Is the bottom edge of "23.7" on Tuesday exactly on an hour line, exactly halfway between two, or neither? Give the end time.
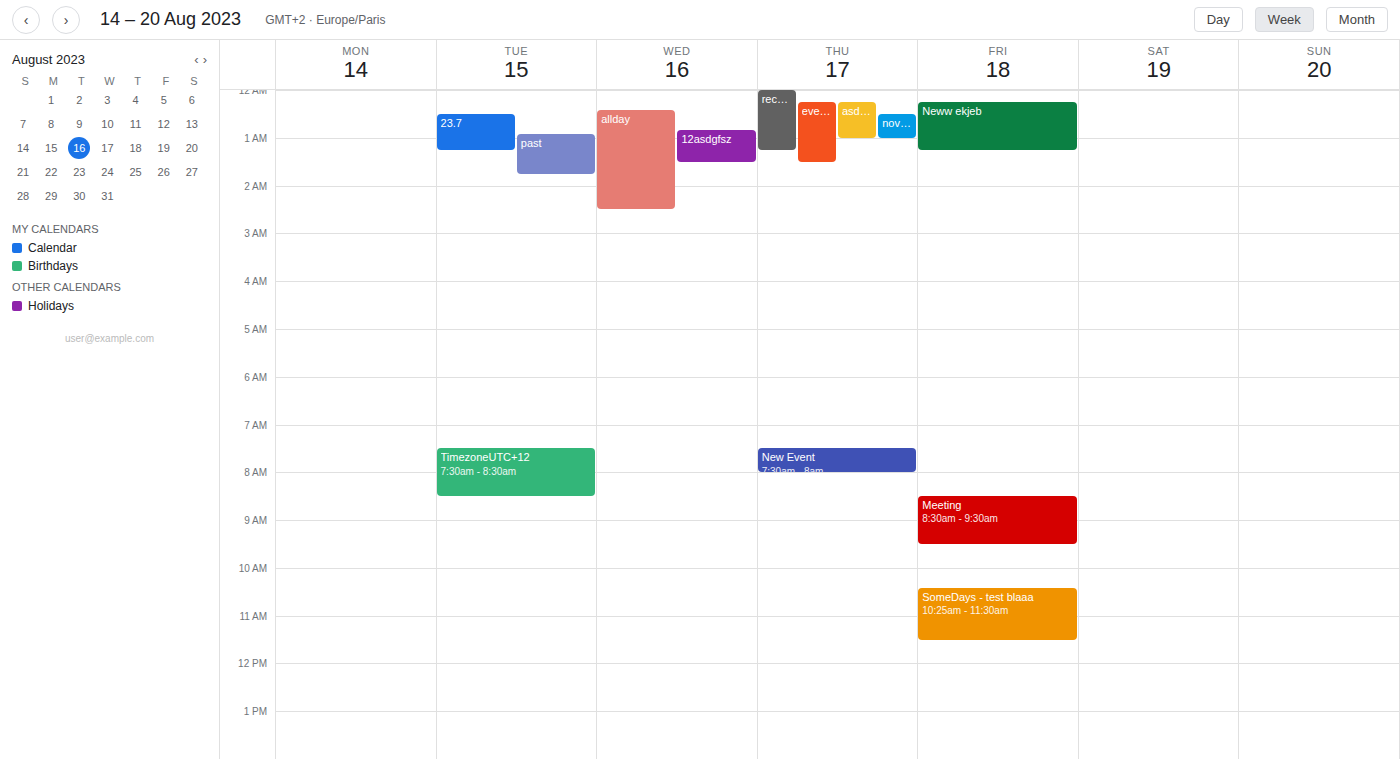
1:15 AM -- neither: a quarter of the way from the 1 AM line to the 2 AM line.